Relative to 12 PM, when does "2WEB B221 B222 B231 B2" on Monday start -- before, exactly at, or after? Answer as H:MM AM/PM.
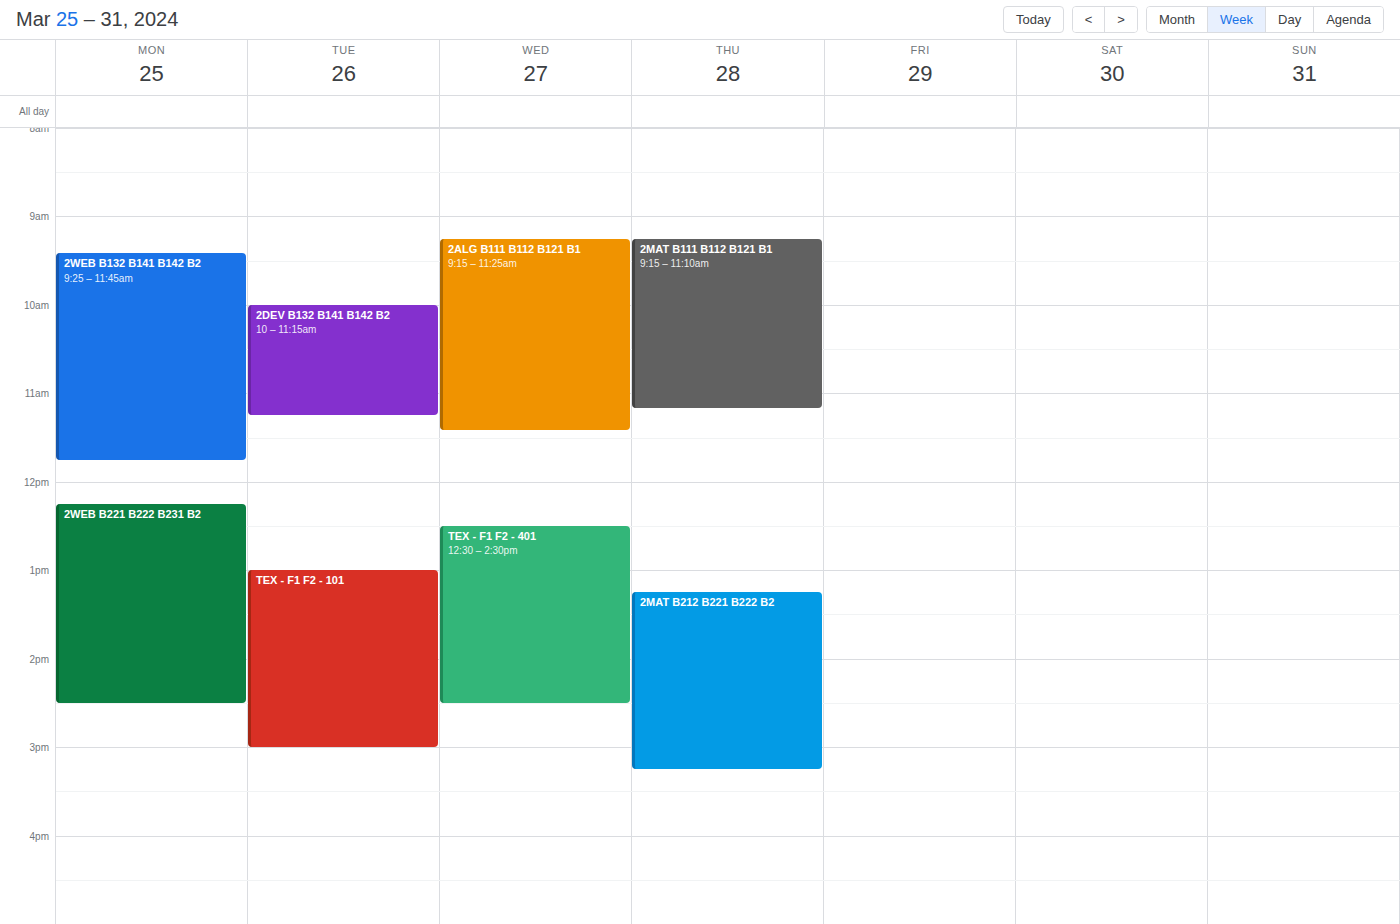
12:15 PM -- after 12 PM, 15 minutes below the 12 PM line.